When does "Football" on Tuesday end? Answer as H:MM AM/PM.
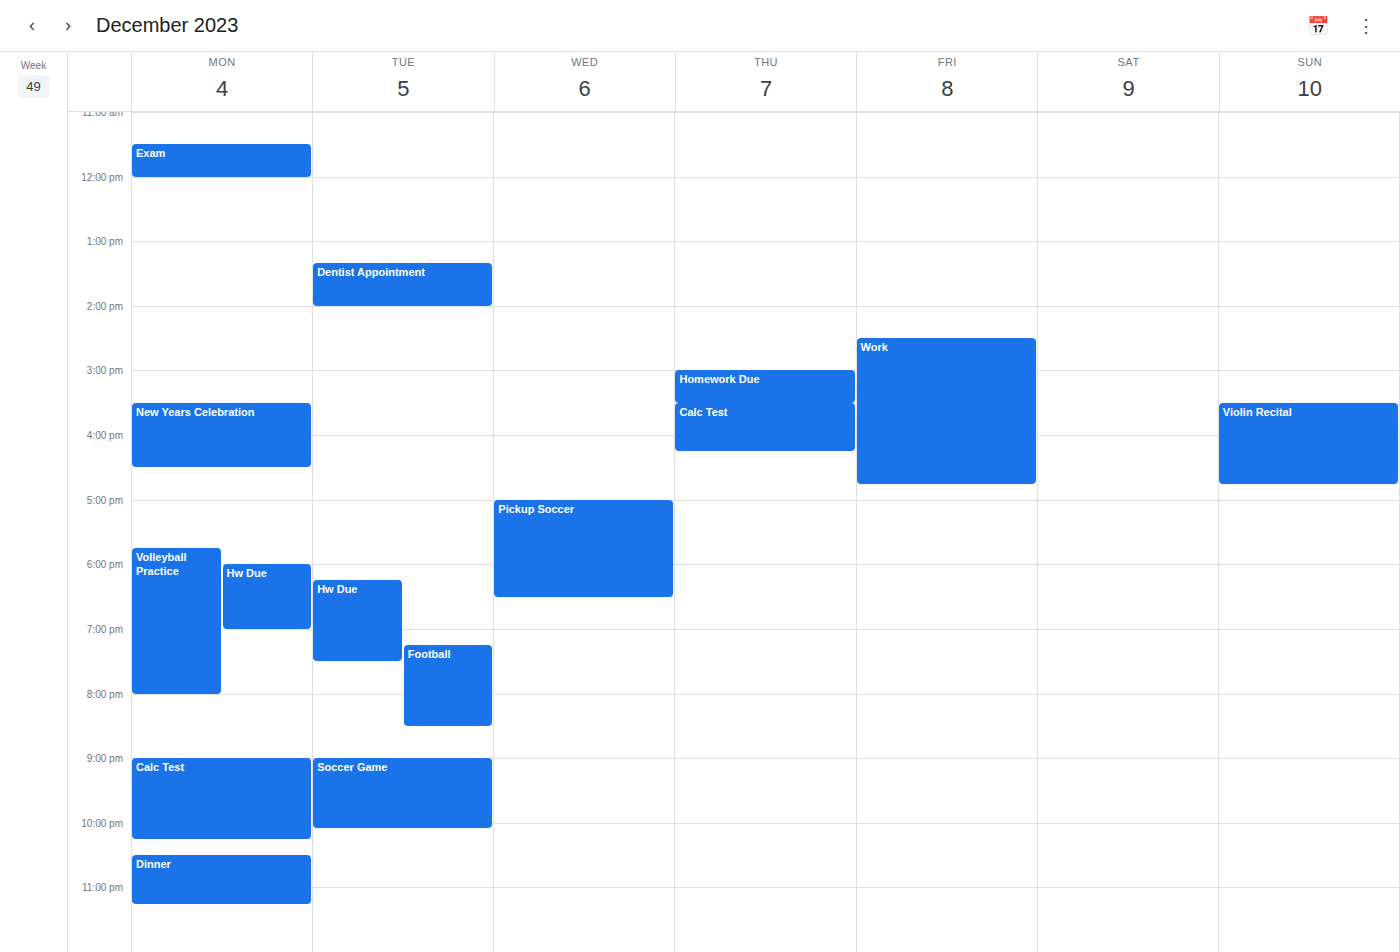
8:30 PM